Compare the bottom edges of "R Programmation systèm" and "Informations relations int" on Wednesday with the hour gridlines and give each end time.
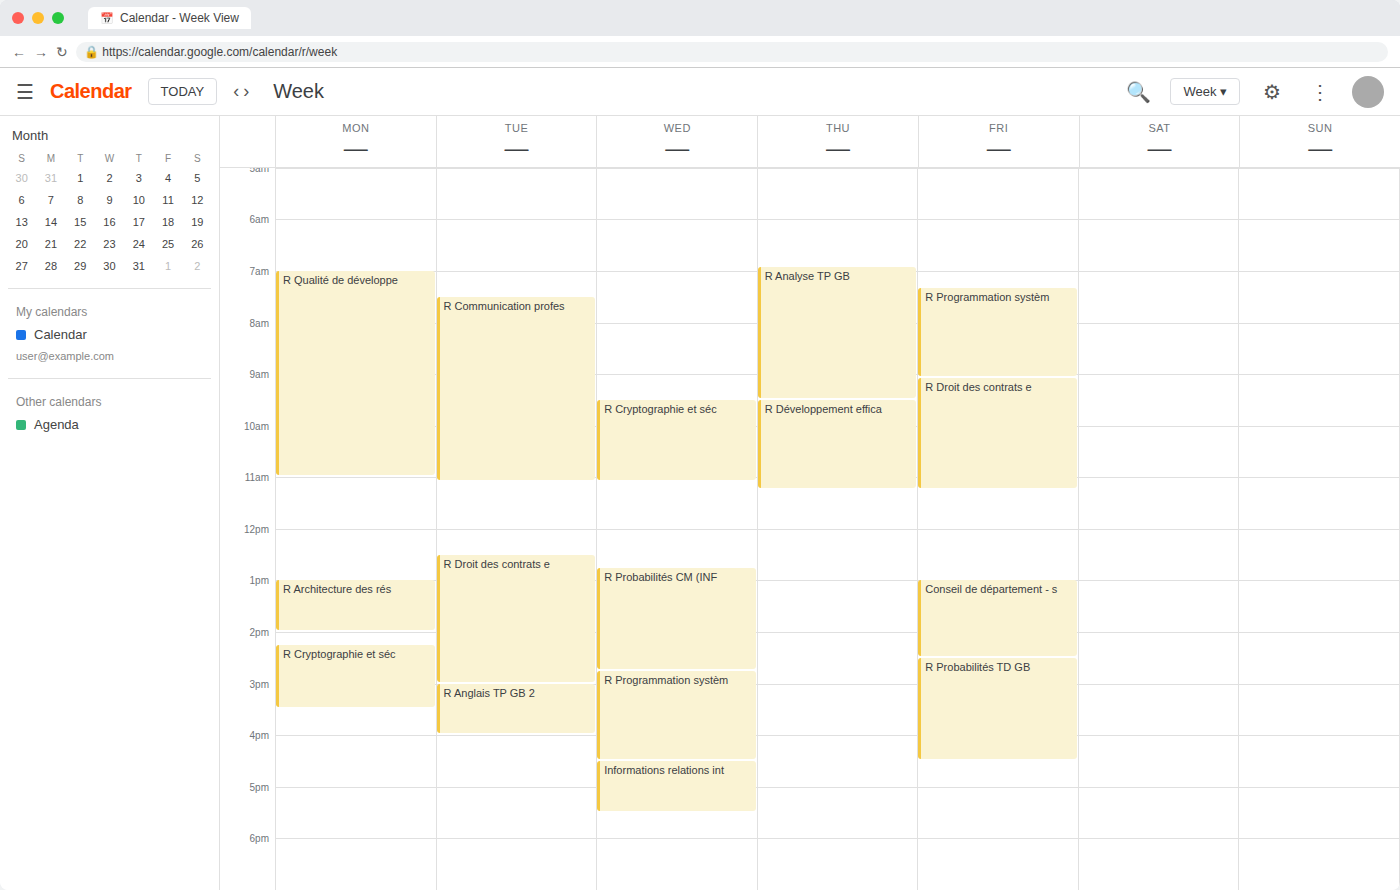
"R Programmation systèm": 4:30 PM, halfway between the 4 PM and 5 PM lines. "Informations relations int": 5:30 PM, halfway between the 5 PM and 6 PM lines.